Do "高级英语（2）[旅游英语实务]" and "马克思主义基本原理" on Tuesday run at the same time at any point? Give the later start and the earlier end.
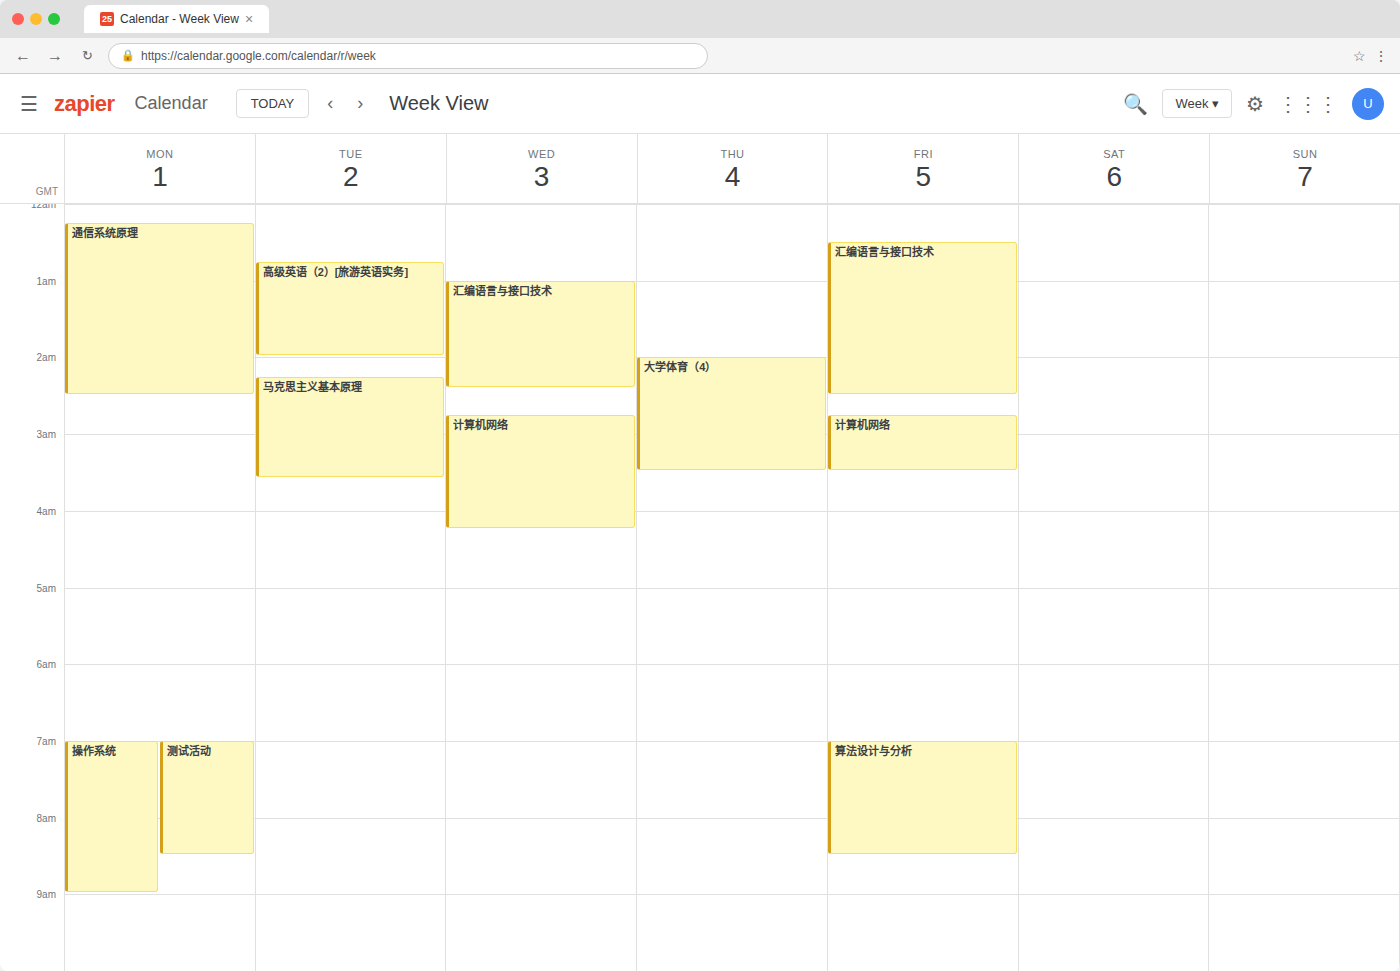
"高级英语（2）[旅游英语实务]" ends at 2:00 AM and "马克思主义基本原理" starts at 2:15 AM -- no overlap.